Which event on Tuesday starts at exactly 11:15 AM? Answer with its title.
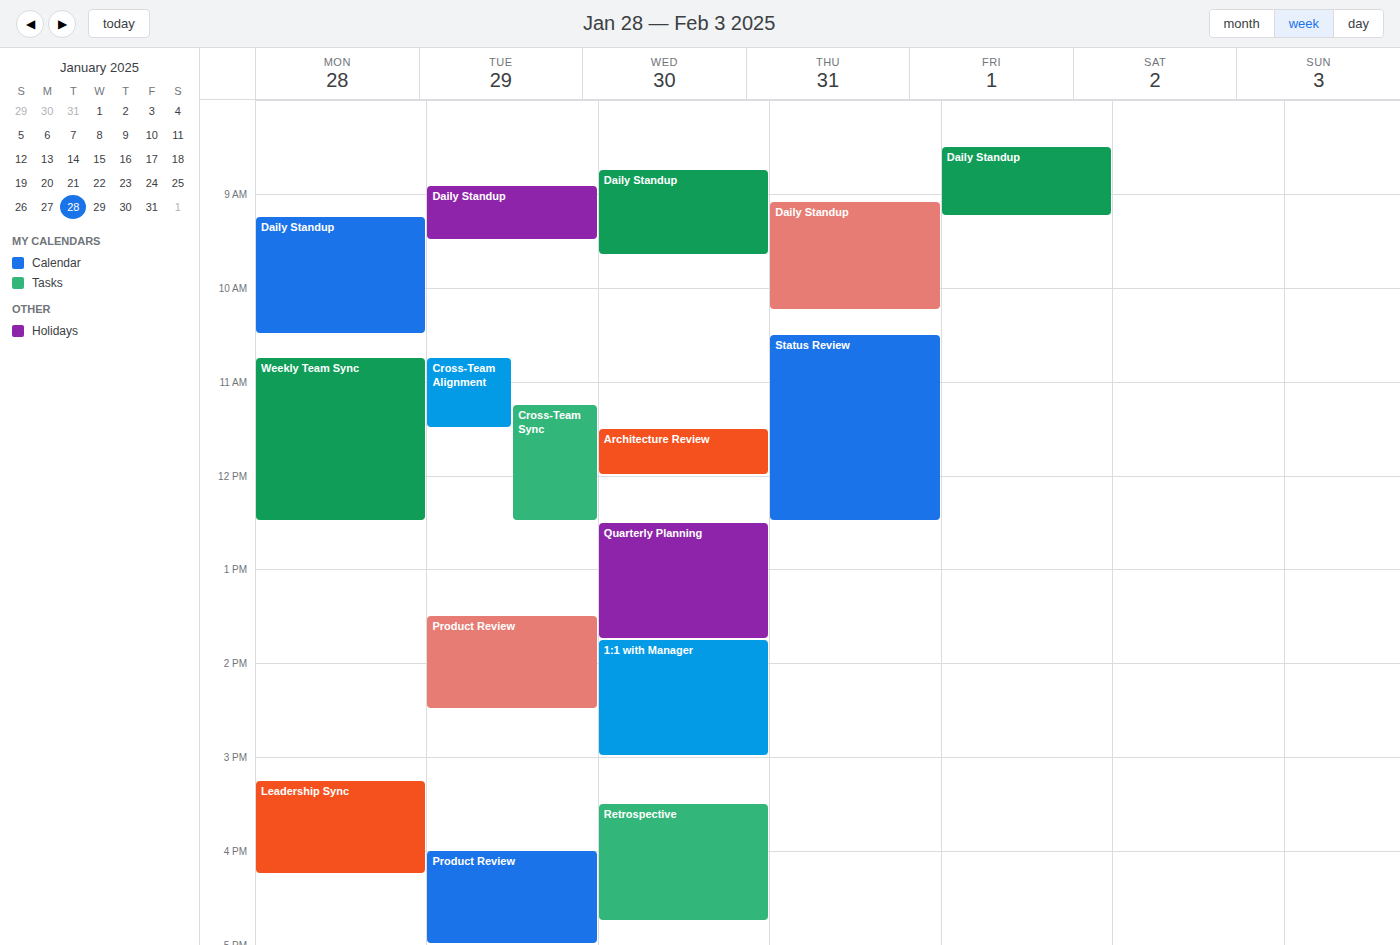
"Cross-Team Sync"